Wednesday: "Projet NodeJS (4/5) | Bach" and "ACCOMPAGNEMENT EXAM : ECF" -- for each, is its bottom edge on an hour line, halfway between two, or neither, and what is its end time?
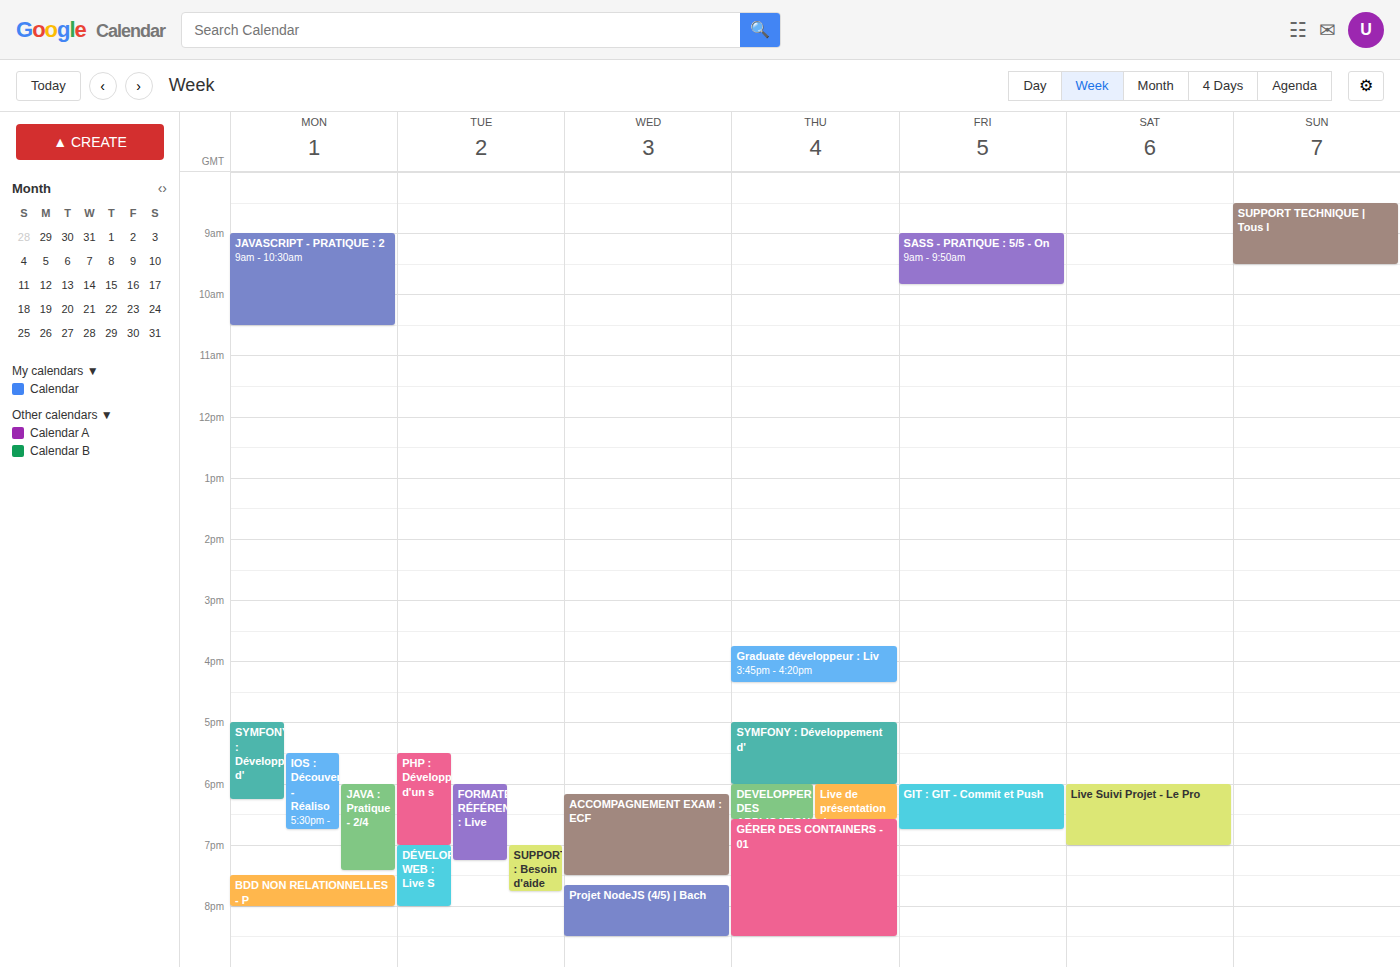
"Projet NodeJS (4/5) | Bach": 8:30 PM, halfway between the 8 PM and 9 PM lines. "ACCOMPAGNEMENT EXAM : ECF": 7:30 PM, halfway between the 7 PM and 8 PM lines.